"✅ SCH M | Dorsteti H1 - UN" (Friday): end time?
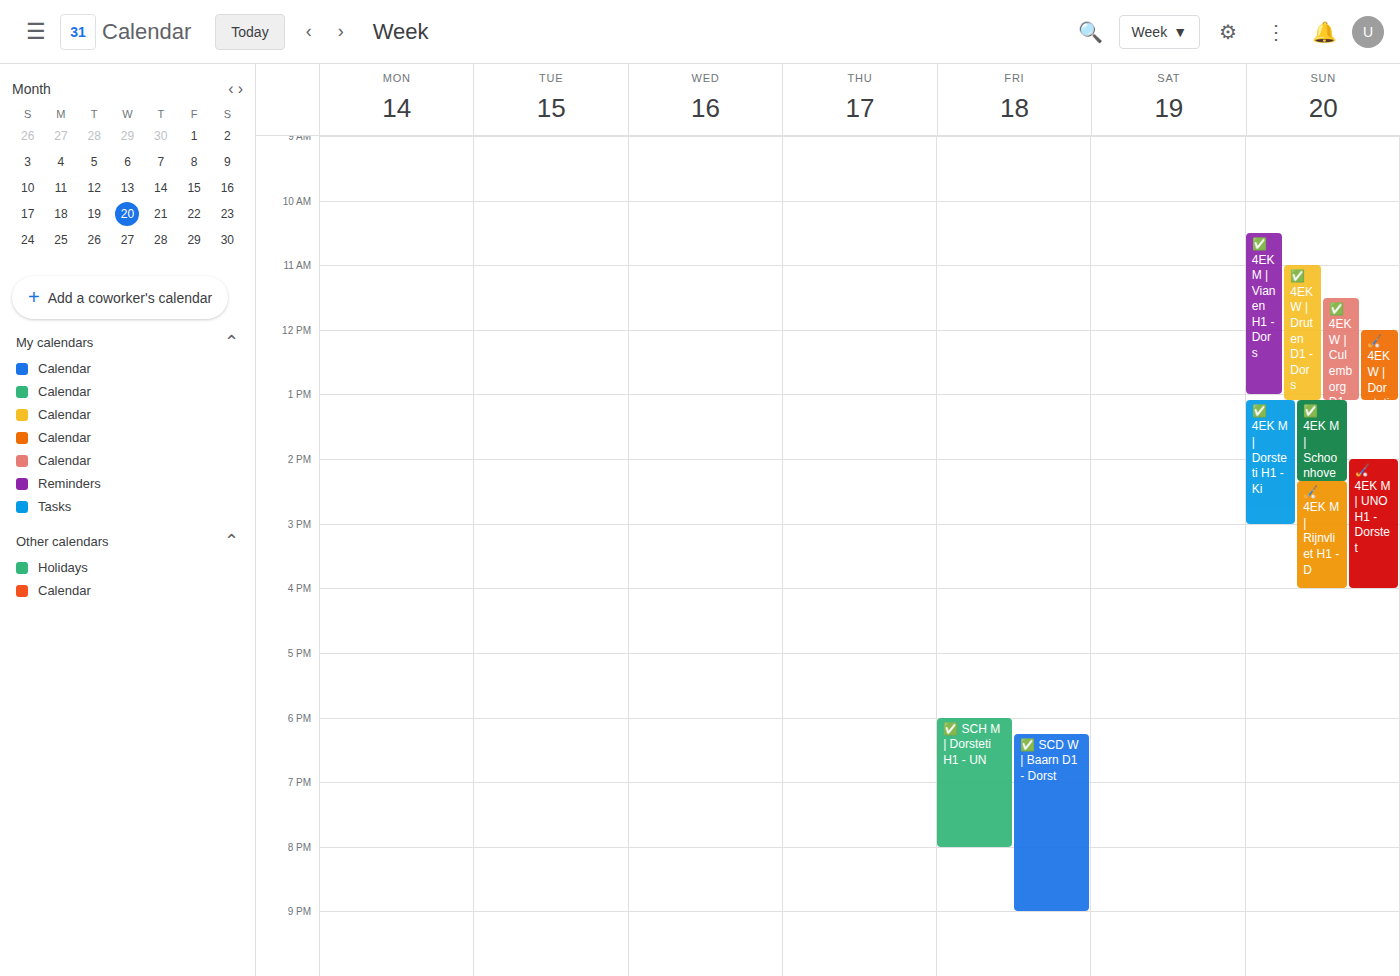
8:00 PM